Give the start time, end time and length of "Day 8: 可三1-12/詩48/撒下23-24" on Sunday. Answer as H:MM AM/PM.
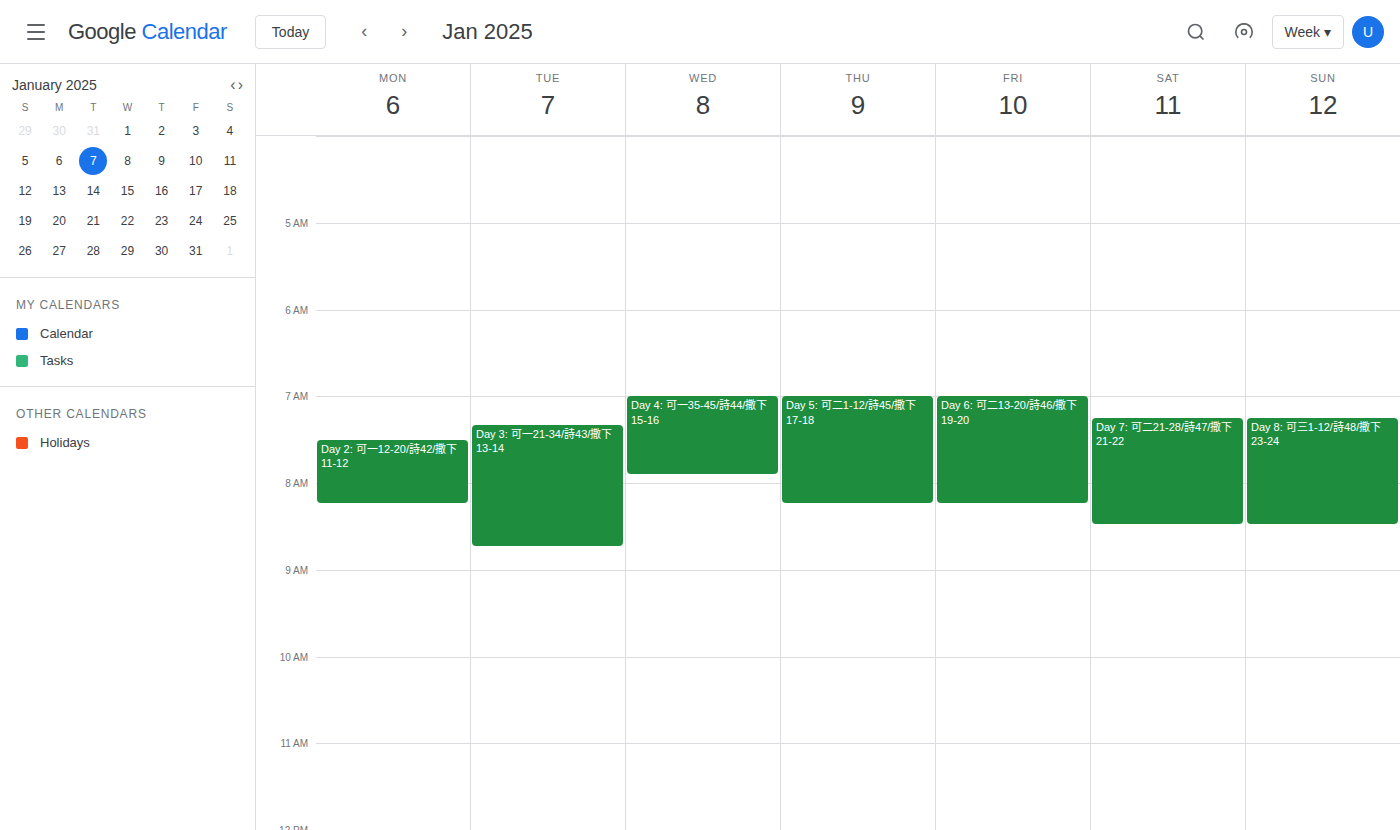
7:15 AM to 8:30 AM, 1 hour 15 minutes